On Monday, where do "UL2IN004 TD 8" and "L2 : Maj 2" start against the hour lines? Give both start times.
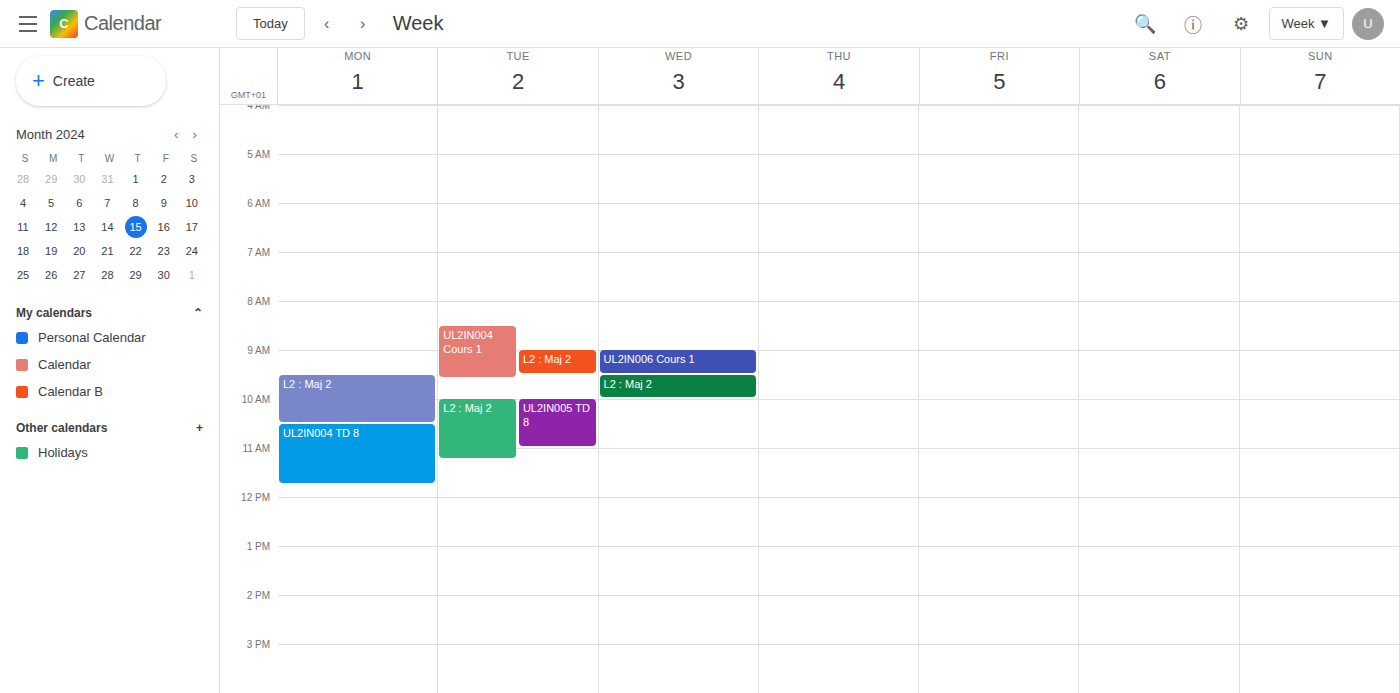
"UL2IN004 TD 8": 10:30, halfway between the 10:00 and 11:00 lines. "L2 : Maj 2": 09:30, halfway between the 09:00 and 10:00 lines.